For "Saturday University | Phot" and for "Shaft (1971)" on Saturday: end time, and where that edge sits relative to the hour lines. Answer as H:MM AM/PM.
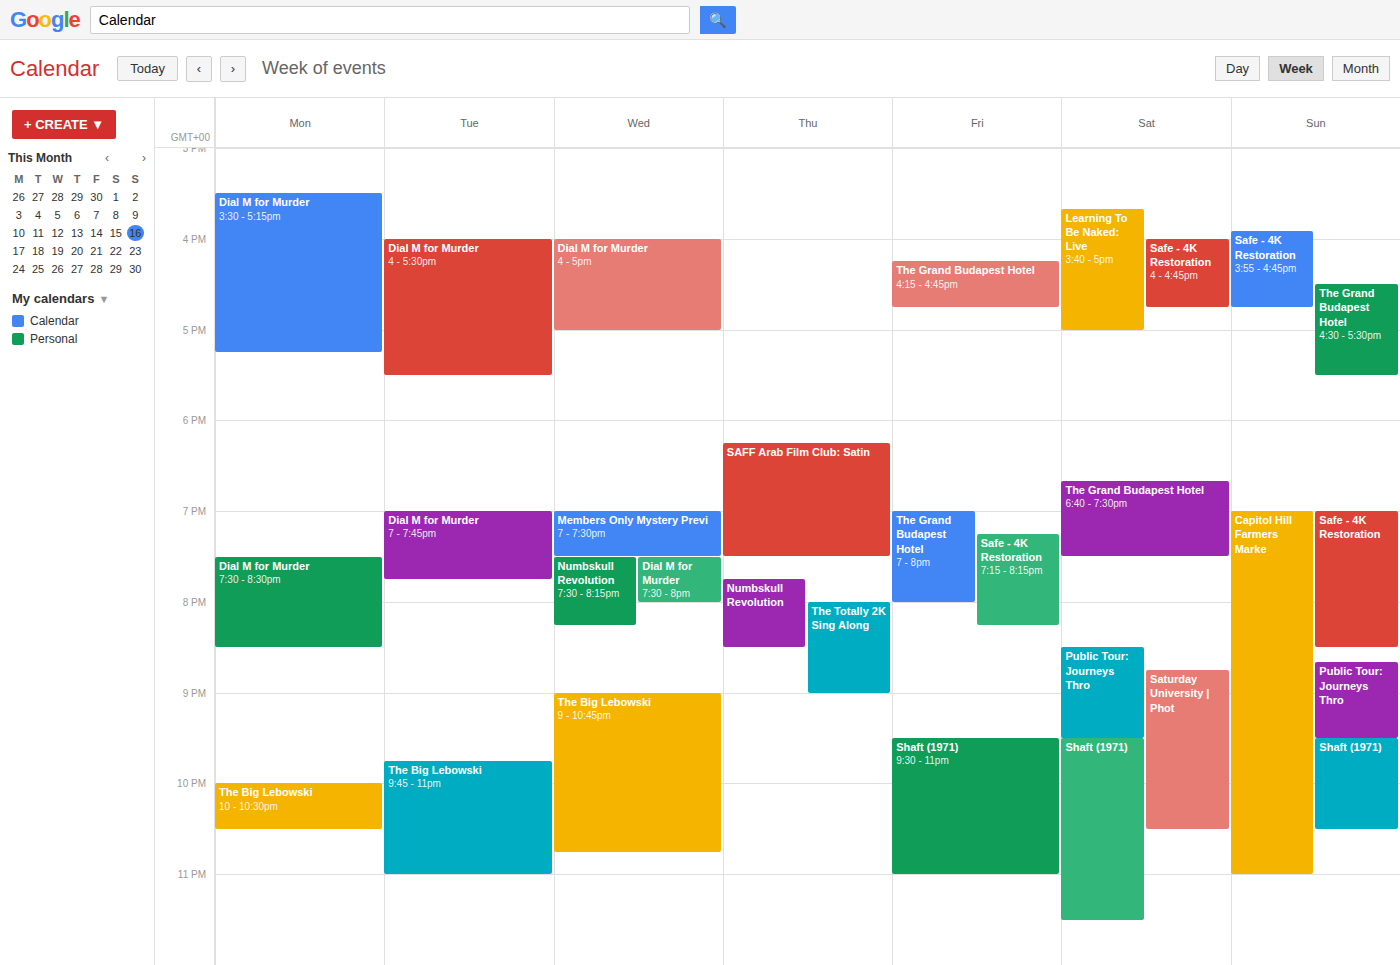
"Saturday University | Phot": 10:30 PM, halfway between the 10 PM and 11 PM lines. "Shaft (1971)": 11:30 PM, halfway between the 11 PM and 12 AM lines.